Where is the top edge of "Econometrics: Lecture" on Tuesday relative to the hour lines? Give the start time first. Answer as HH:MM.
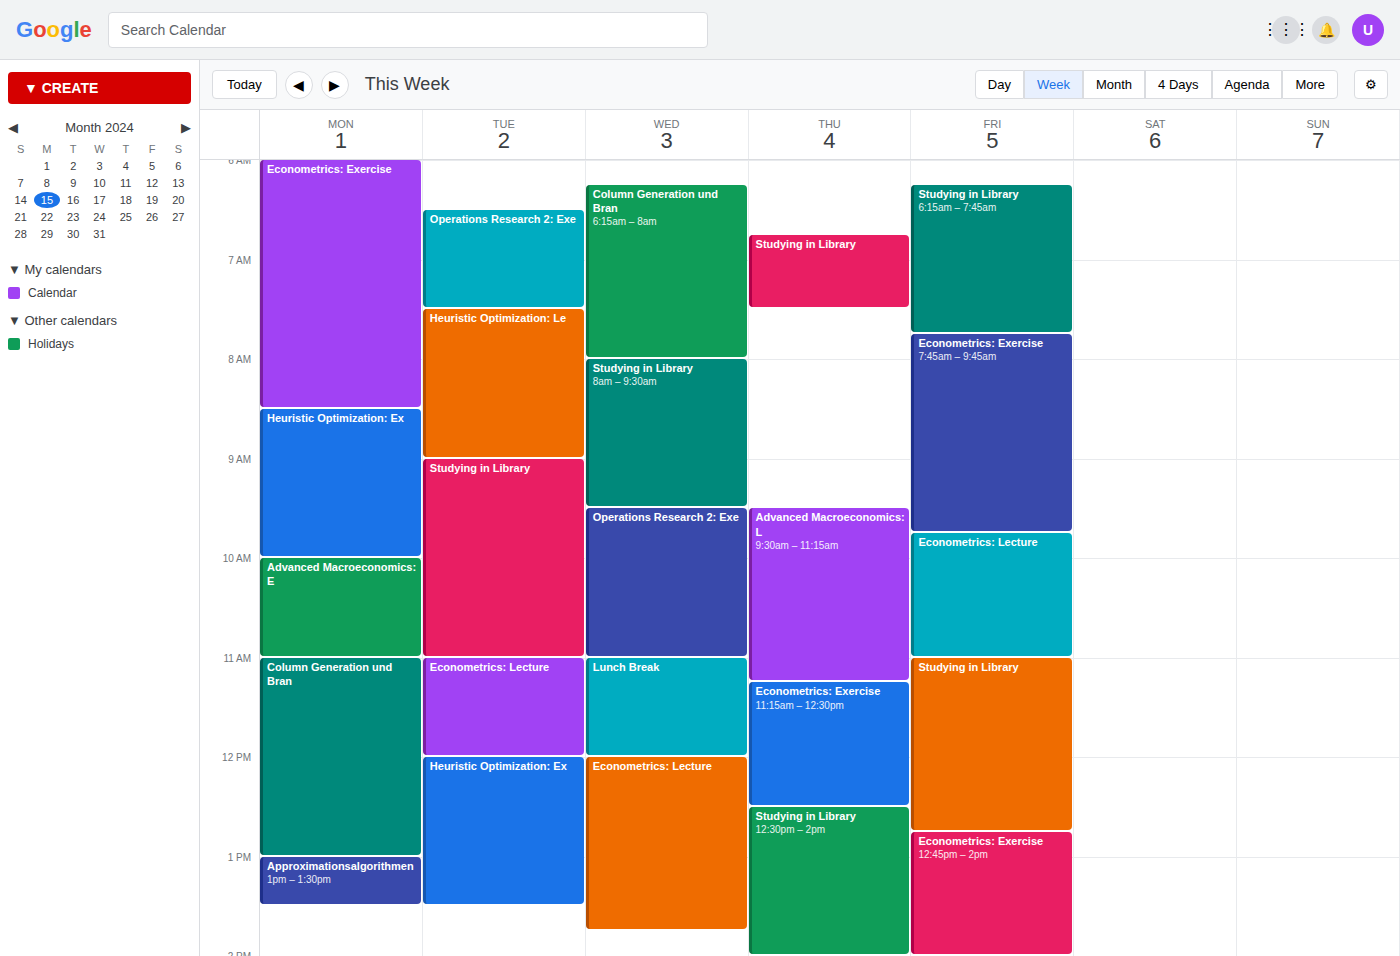
11:00 -- exactly on the 11:00 line.